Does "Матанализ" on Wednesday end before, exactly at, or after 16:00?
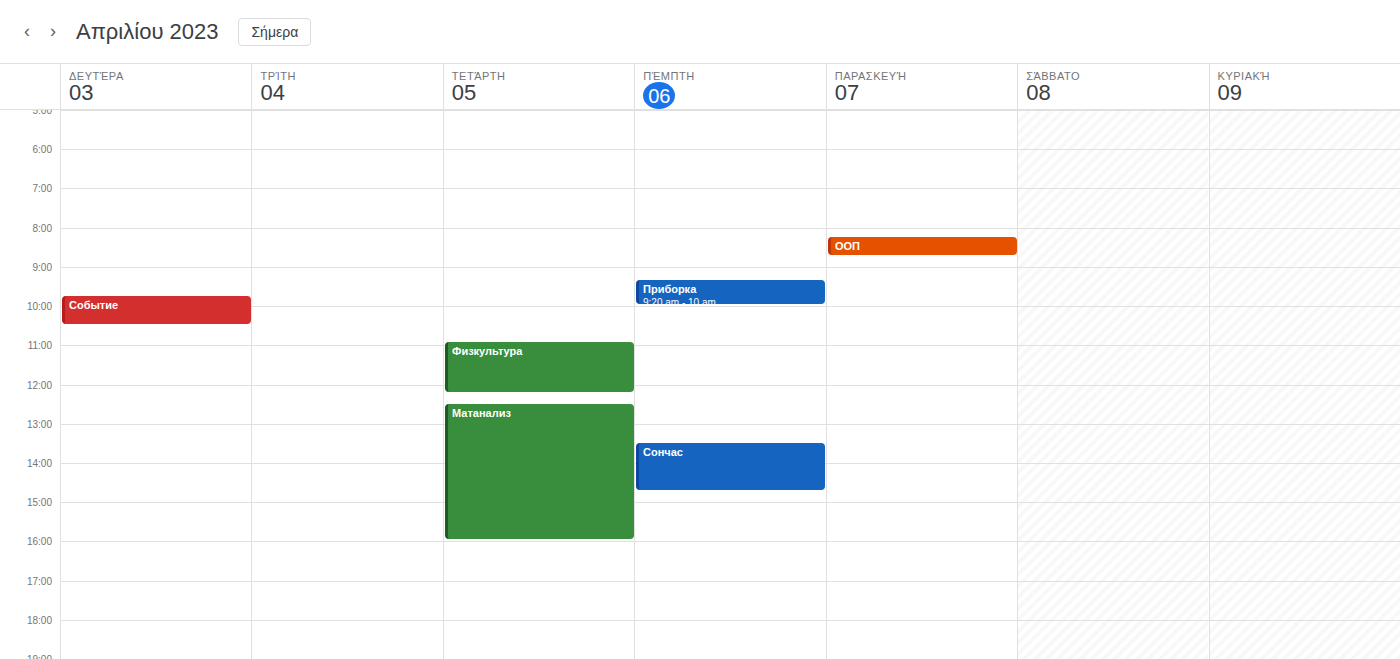
16:00 -- exactly at 16:00, on the 16:00 line.